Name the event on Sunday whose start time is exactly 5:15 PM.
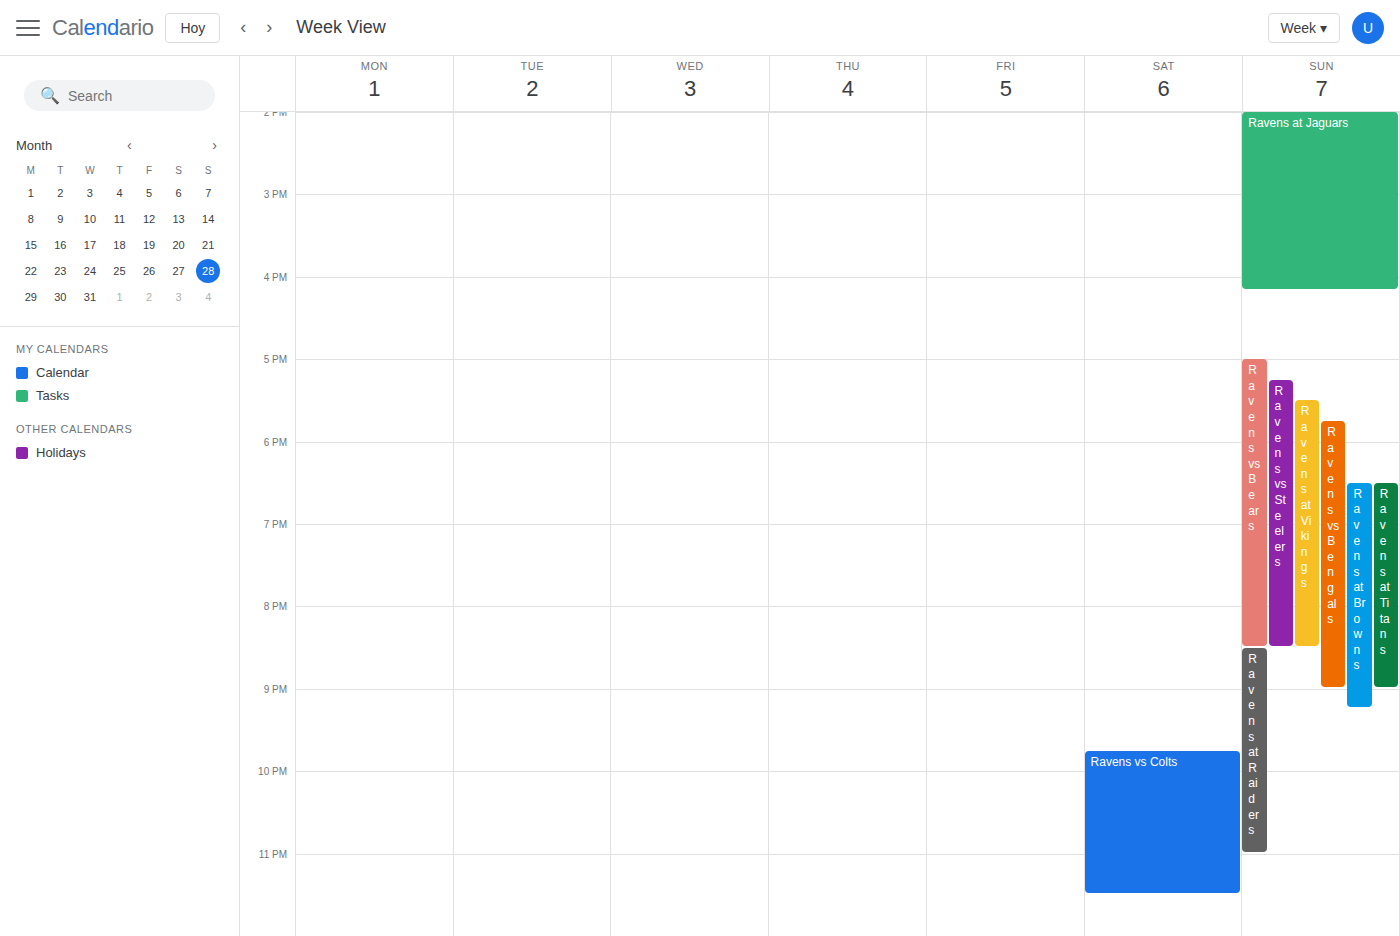
"Ravens vs Steelers"